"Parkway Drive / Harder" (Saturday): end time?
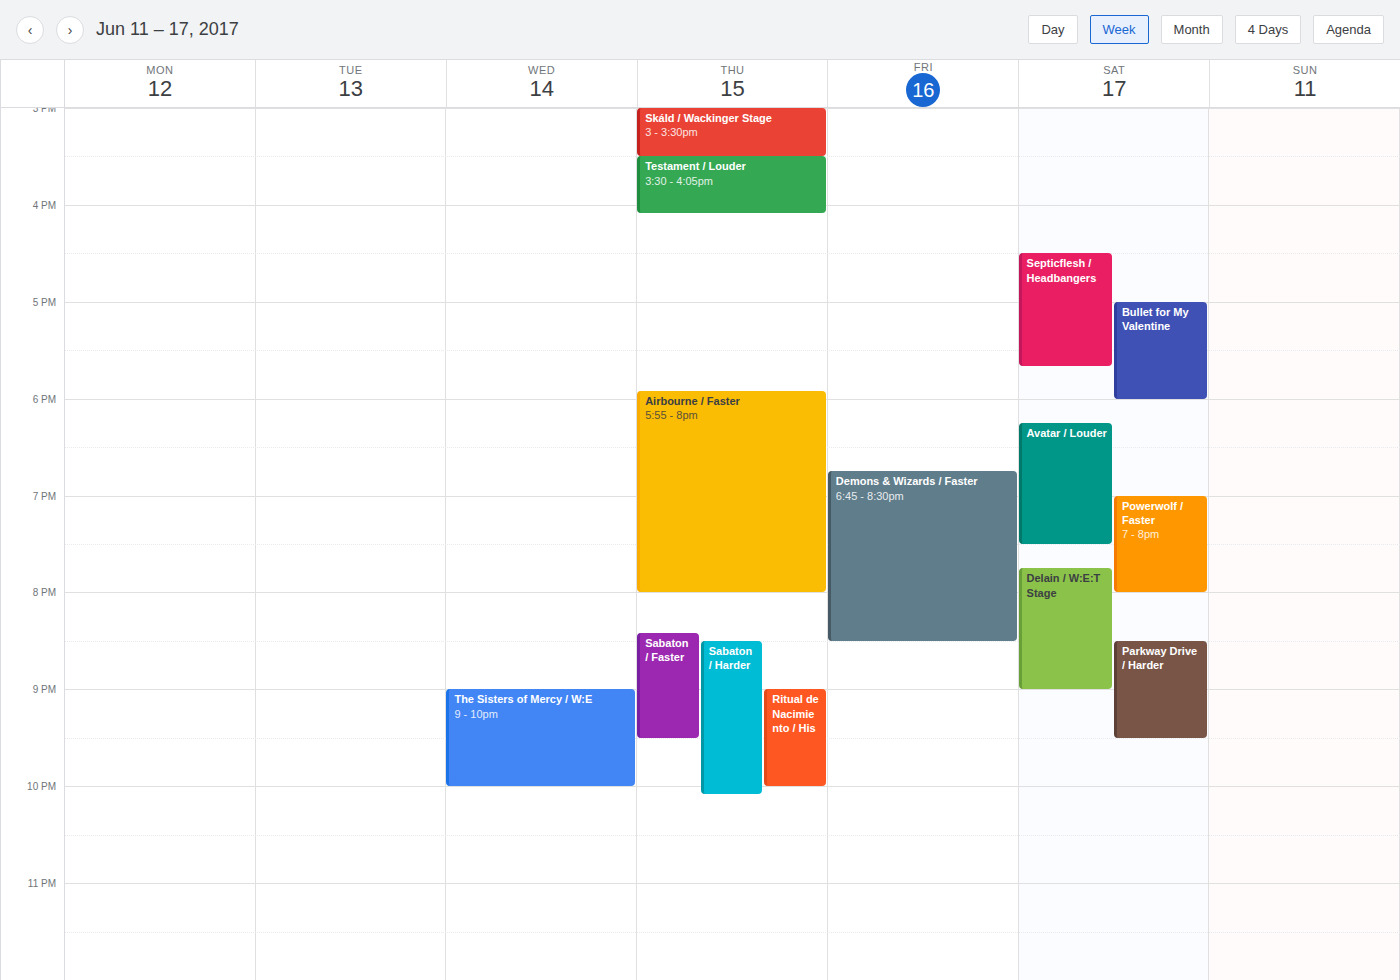
9:30 PM